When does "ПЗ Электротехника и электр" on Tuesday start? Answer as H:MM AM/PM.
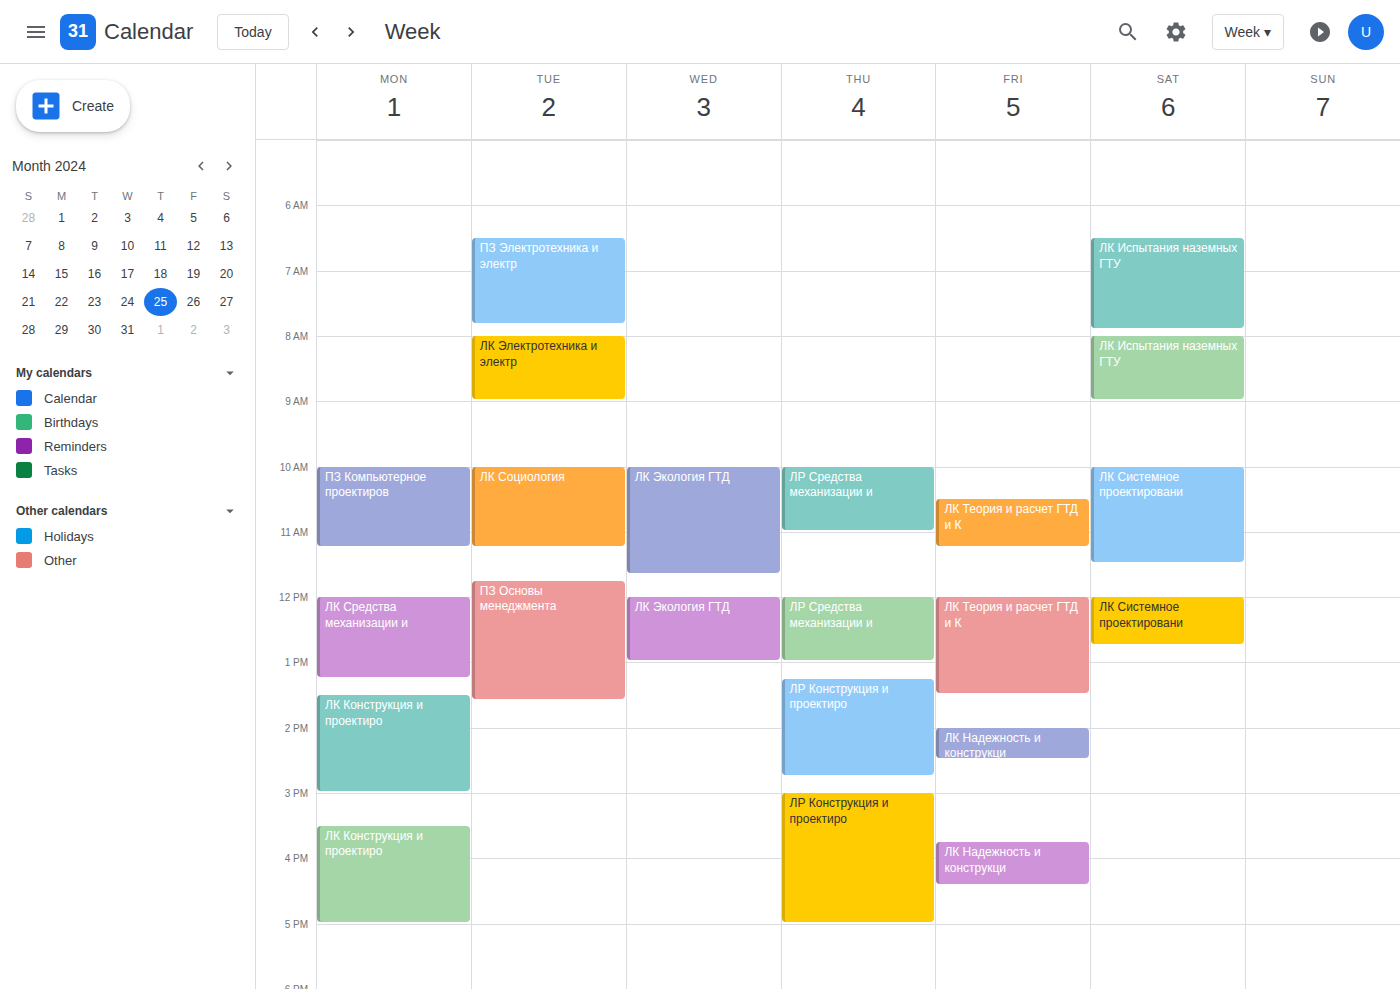
6:30 AM